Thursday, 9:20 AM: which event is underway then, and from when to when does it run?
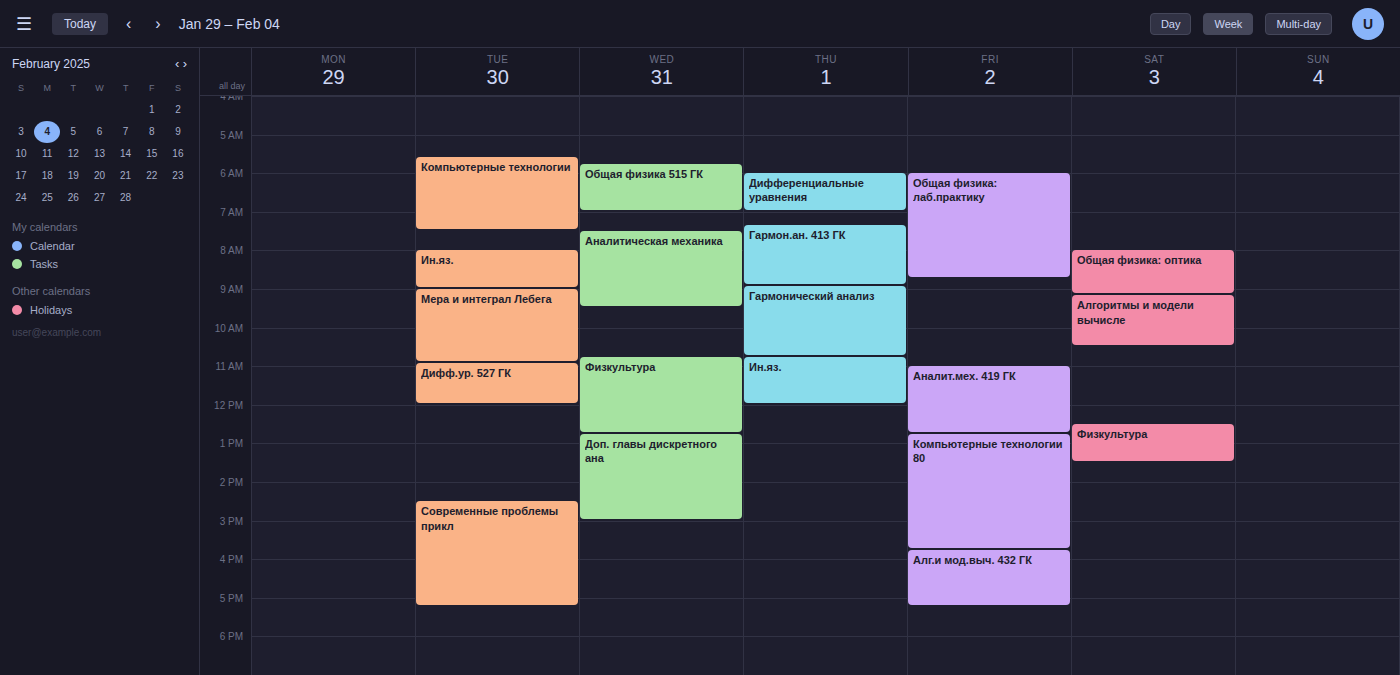
"Гармонический анализ", 8:55 AM to 10:45 AM